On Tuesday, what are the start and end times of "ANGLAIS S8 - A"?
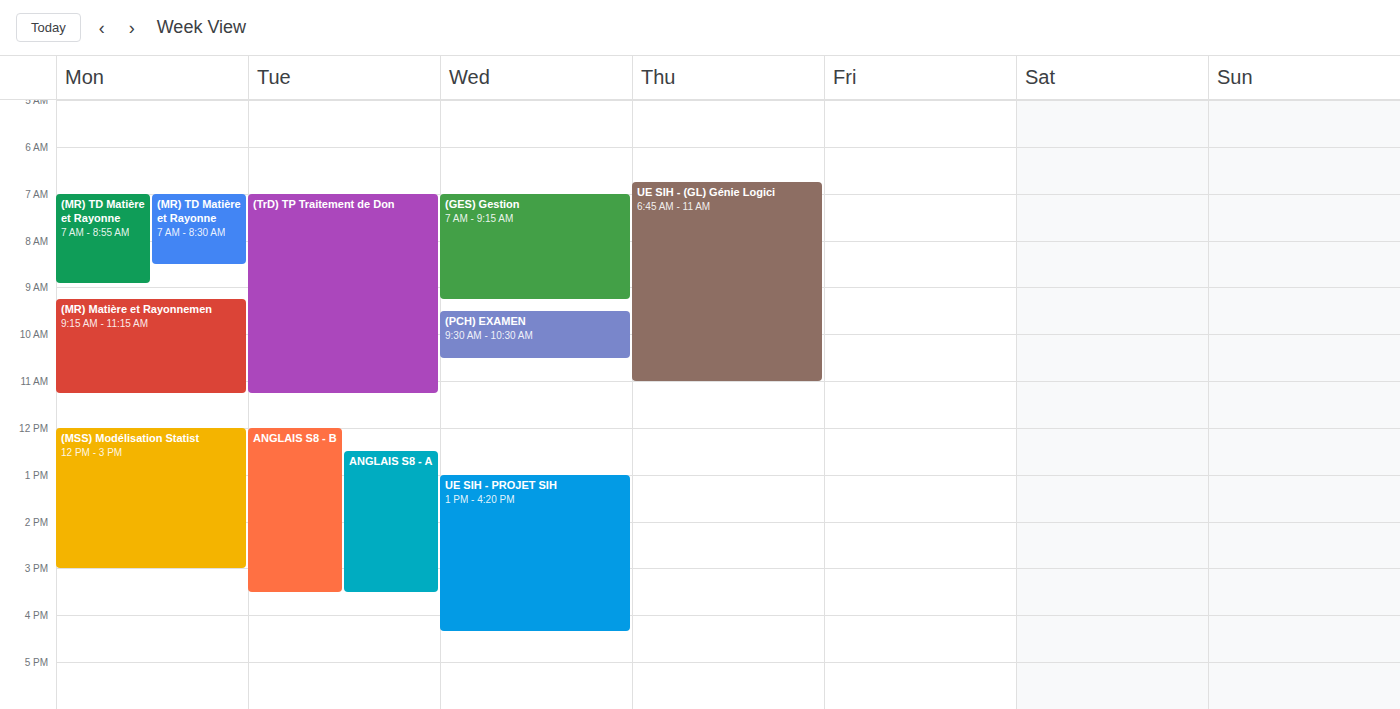
12:30 PM to 3:30 PM